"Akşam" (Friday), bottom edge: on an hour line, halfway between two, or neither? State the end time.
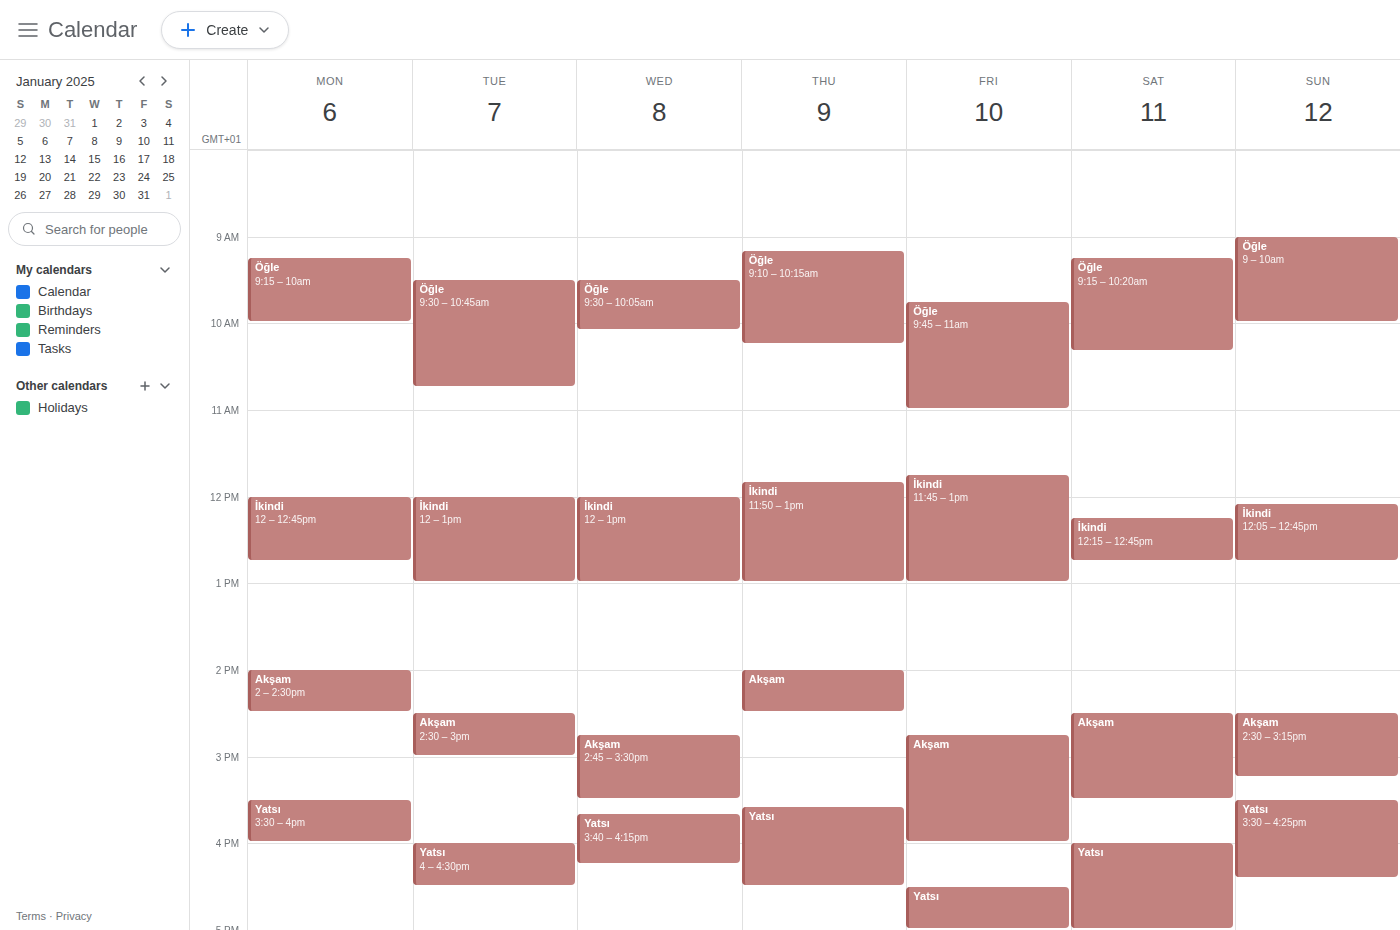
4:00 PM -- exactly on the 4 PM line.